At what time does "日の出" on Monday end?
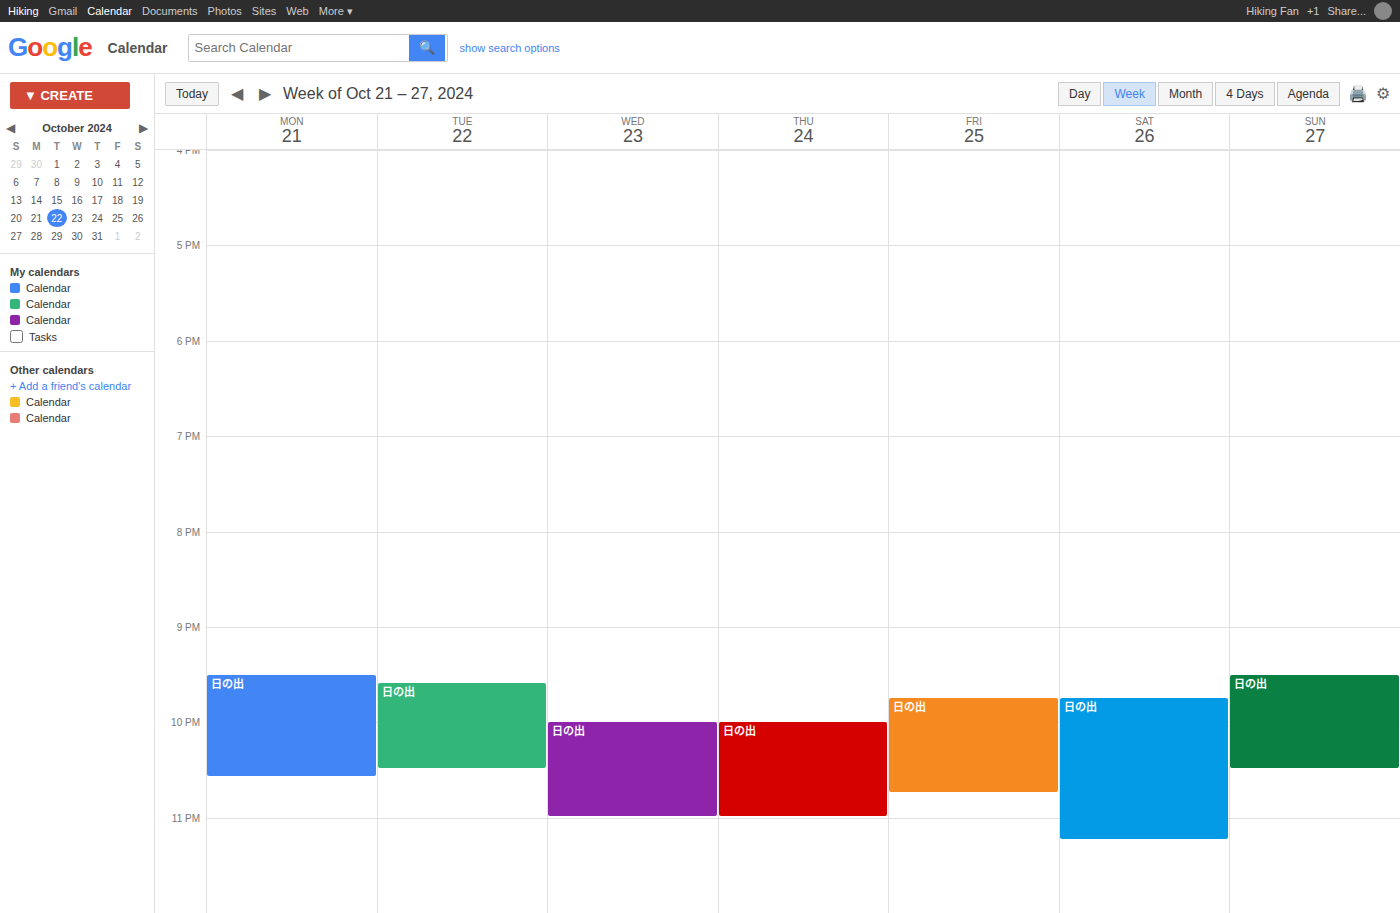
10:35 PM